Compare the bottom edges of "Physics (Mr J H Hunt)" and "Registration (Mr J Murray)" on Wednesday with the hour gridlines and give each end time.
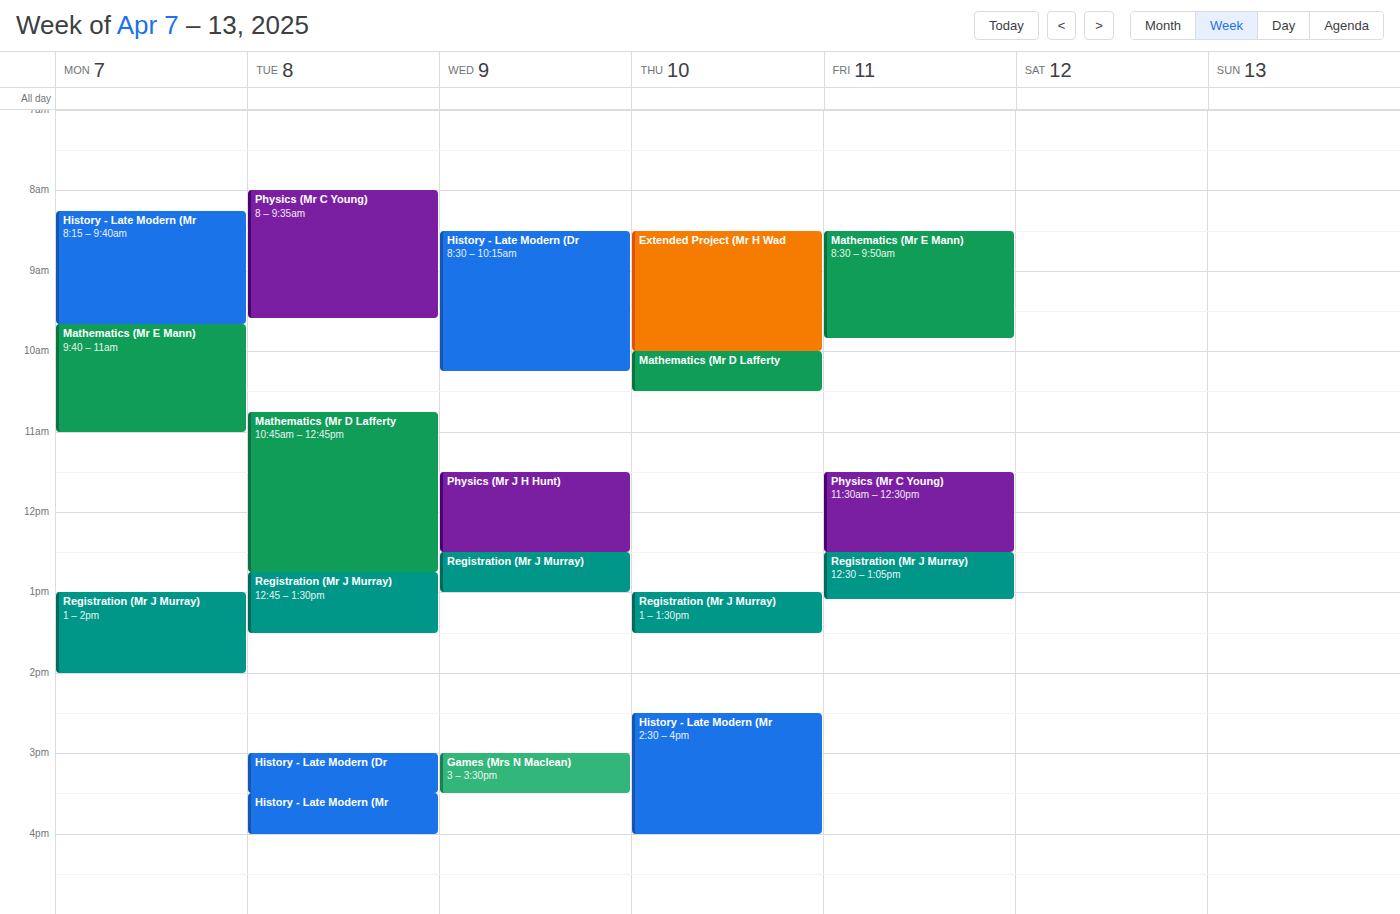
"Physics (Mr J H Hunt)": 12:30 PM, halfway between the 12 PM and 1 PM lines. "Registration (Mr J Murray)": 1:00 PM, exactly on the 1 PM line.